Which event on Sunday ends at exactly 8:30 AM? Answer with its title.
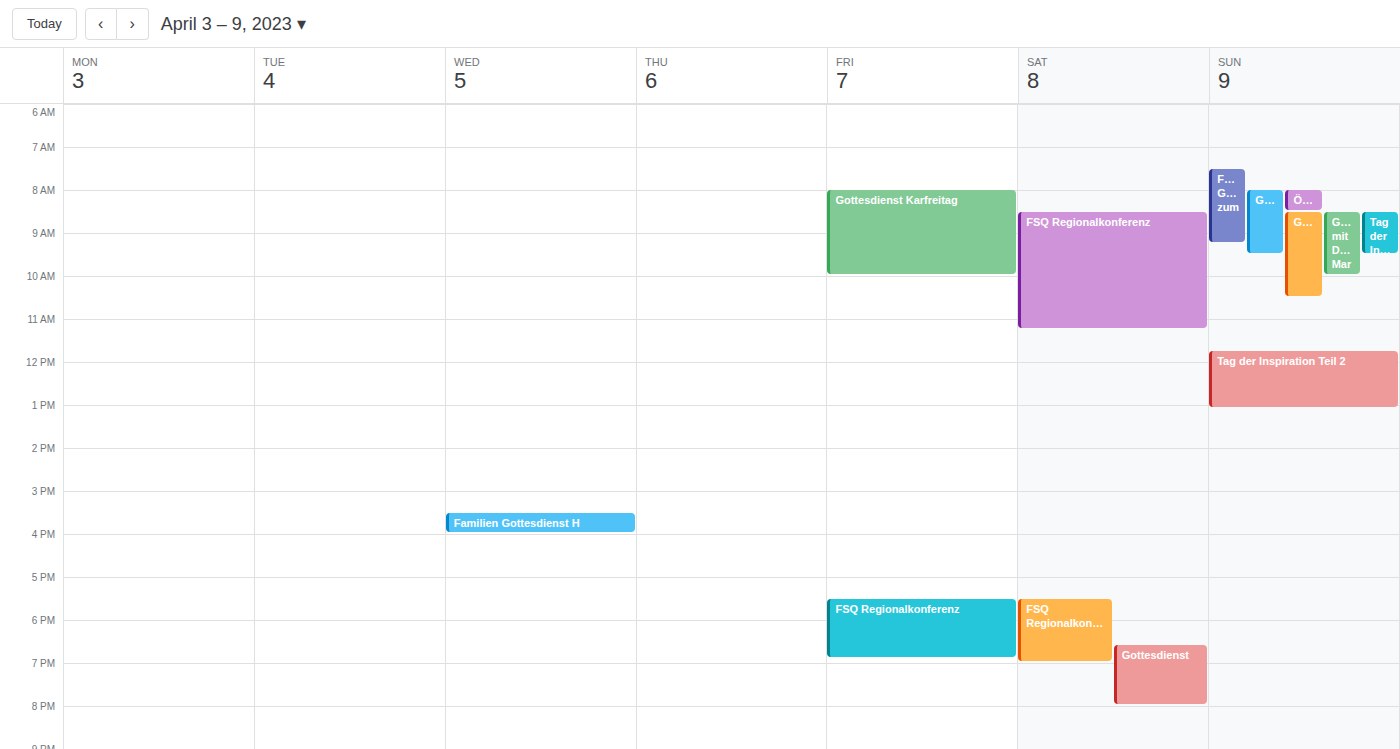
"Ökumenischer Gottesdienst"